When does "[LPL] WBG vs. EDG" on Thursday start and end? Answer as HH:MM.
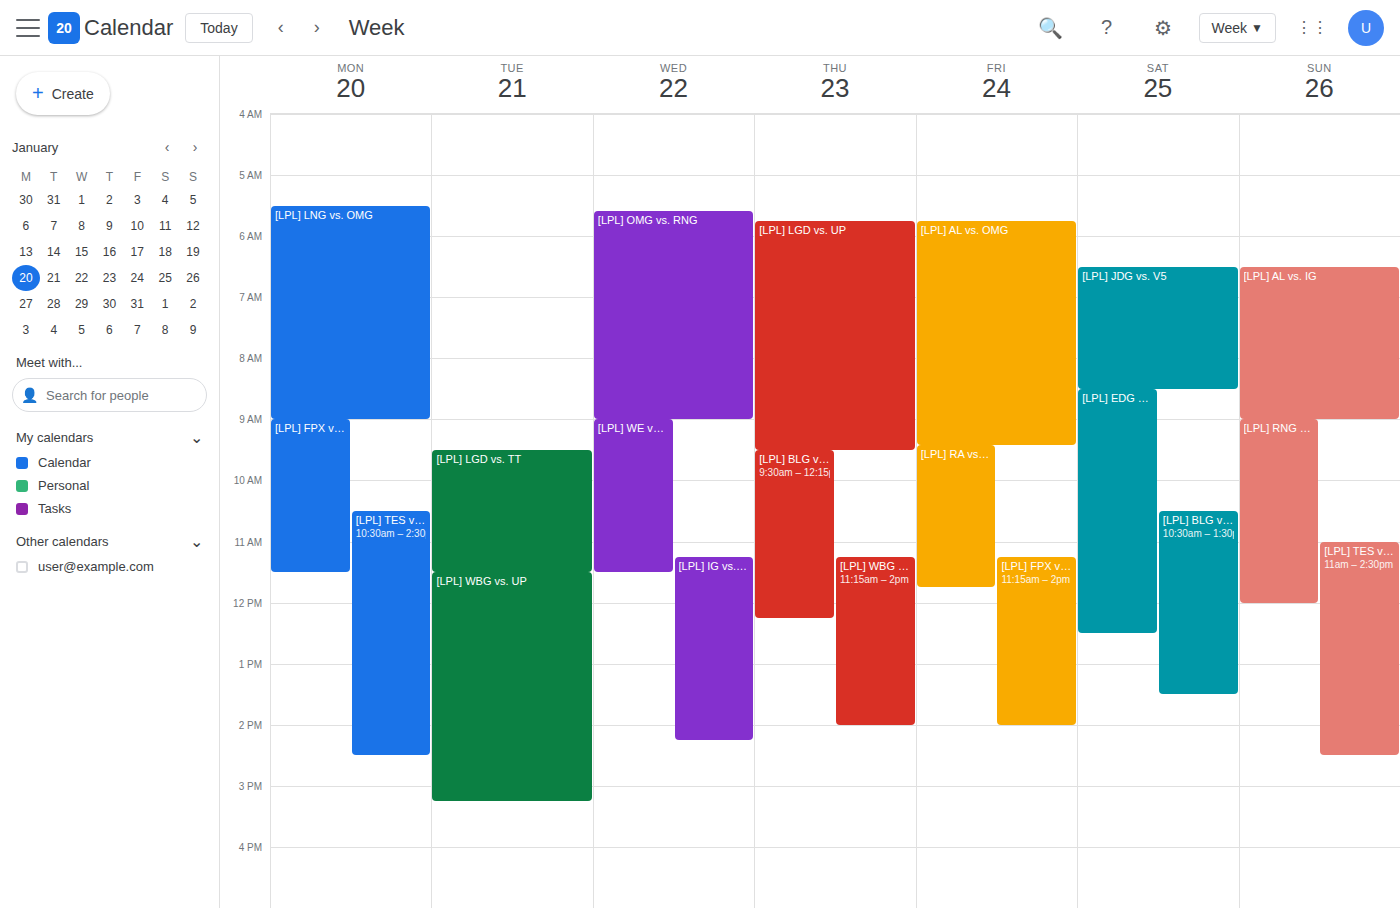
11:15 to 14:00